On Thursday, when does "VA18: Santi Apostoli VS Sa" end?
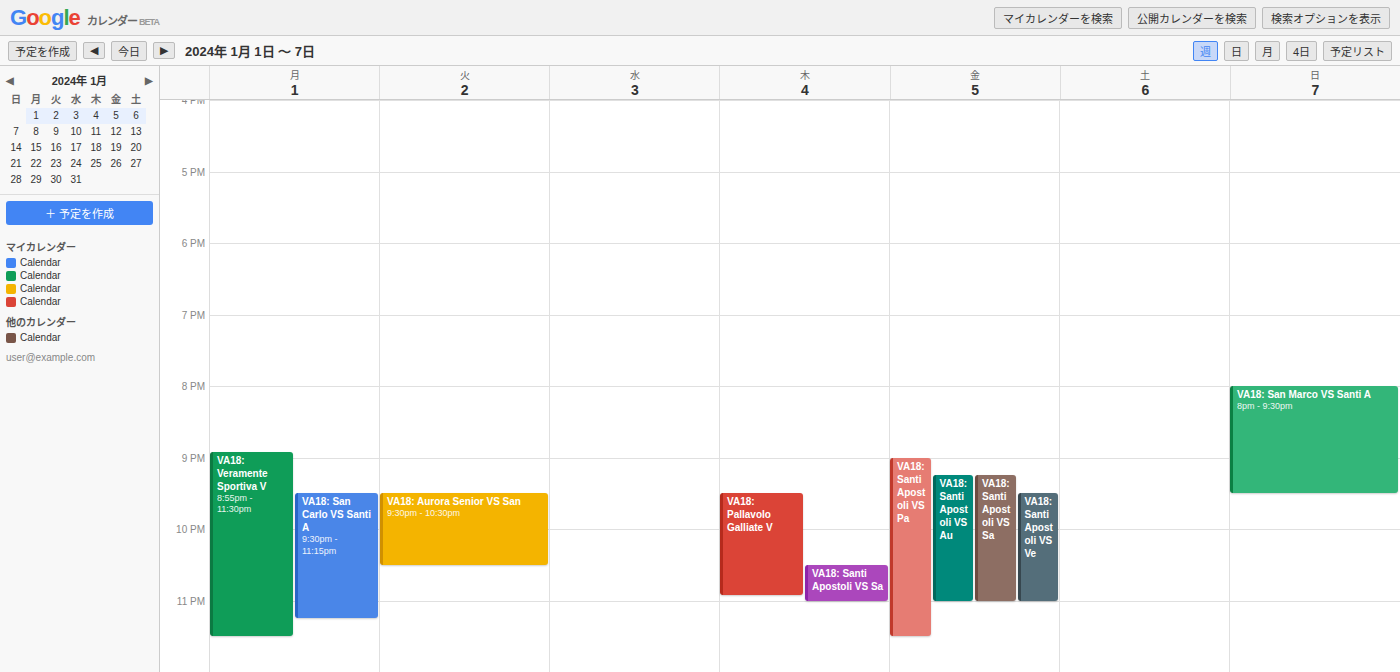
11:00 PM